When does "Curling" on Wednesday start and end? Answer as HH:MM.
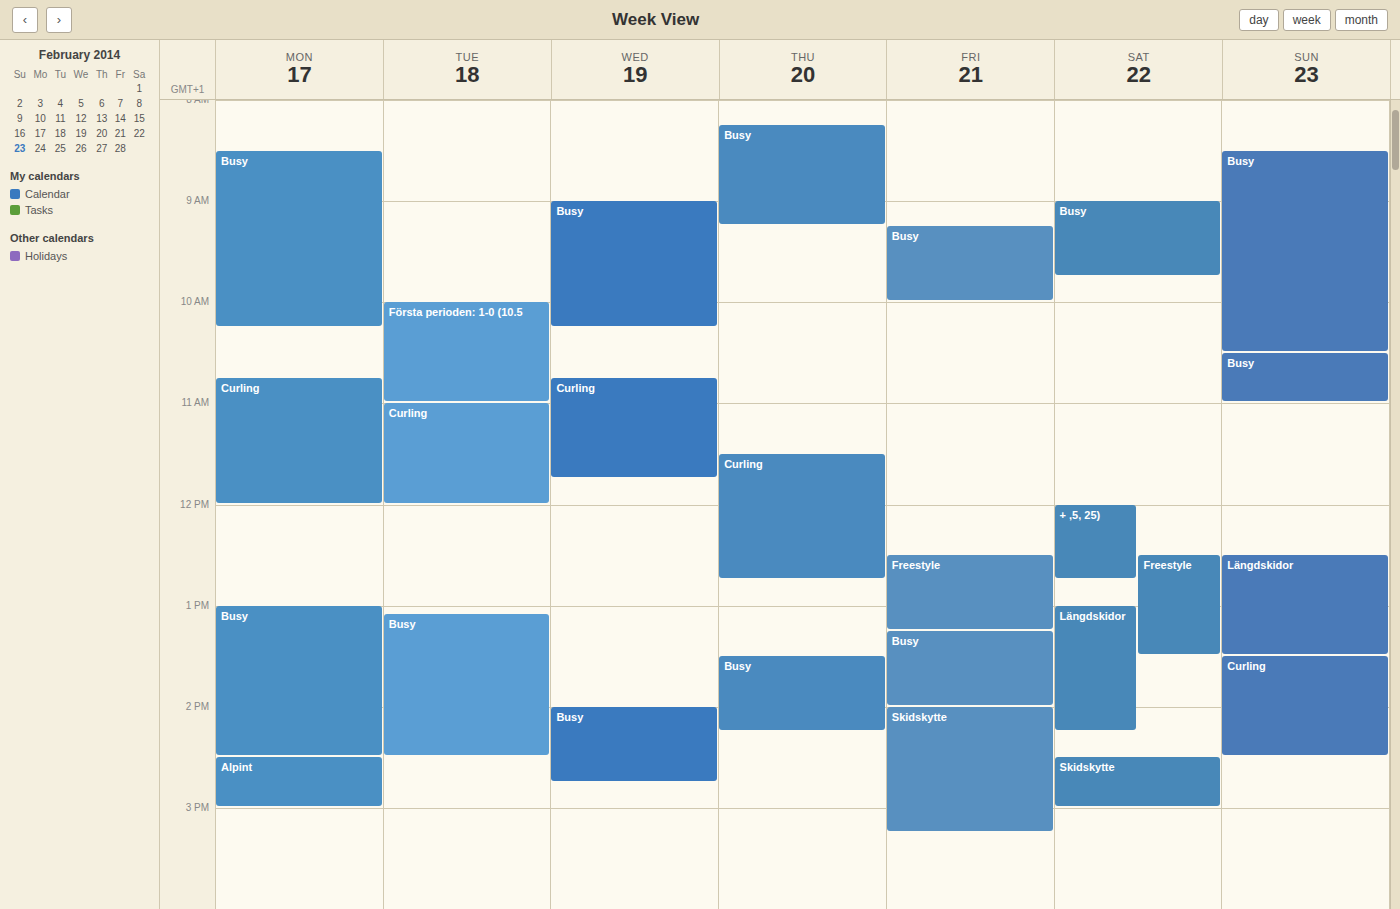
10:45 to 11:45